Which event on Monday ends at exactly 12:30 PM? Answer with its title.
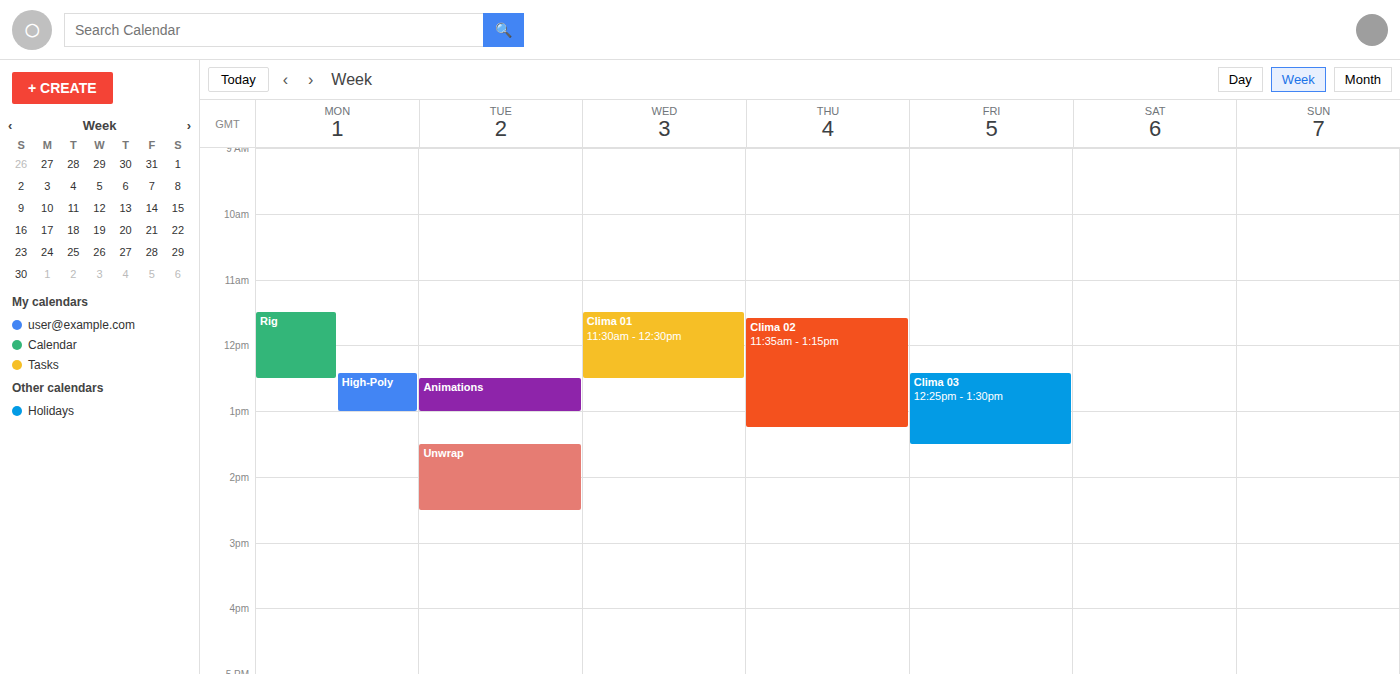
"Rig"